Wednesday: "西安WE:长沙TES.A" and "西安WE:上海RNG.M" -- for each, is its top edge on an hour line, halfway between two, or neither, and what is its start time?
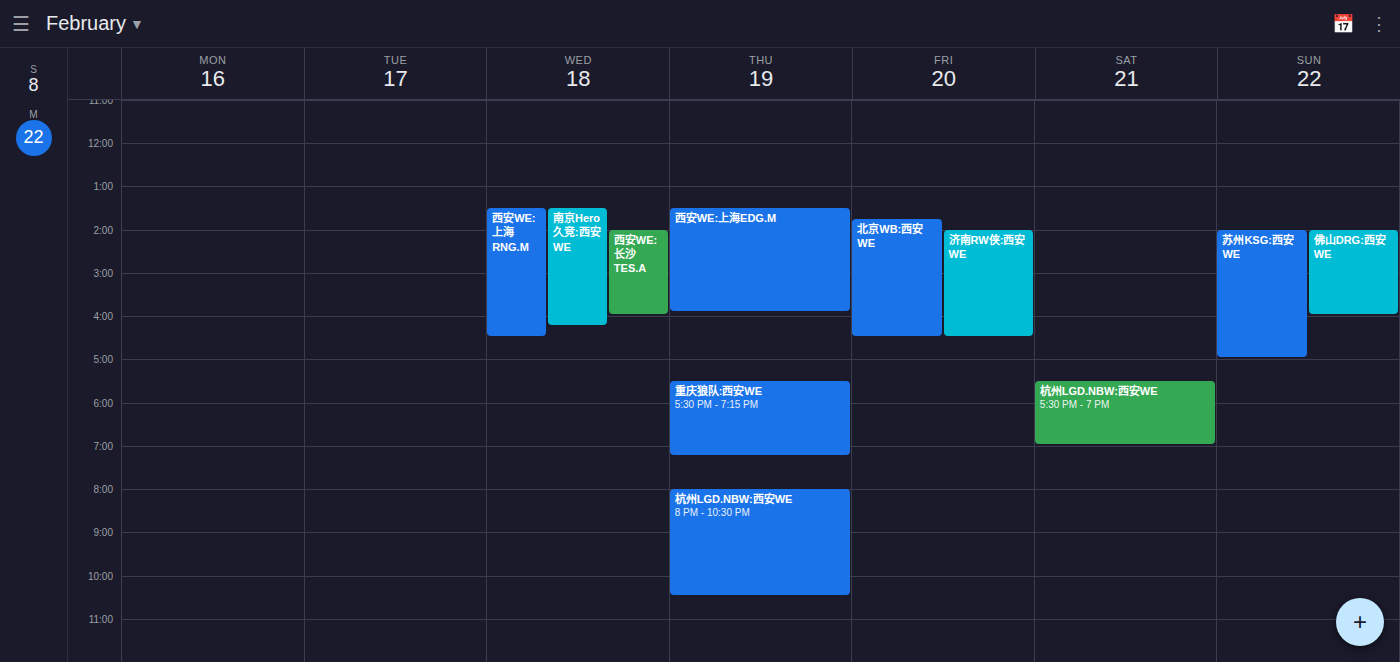
"西安WE:长沙TES.A": 2:00 PM, exactly on the 2 PM line. "西安WE:上海RNG.M": 1:30 PM, halfway between the 1 PM and 2 PM lines.